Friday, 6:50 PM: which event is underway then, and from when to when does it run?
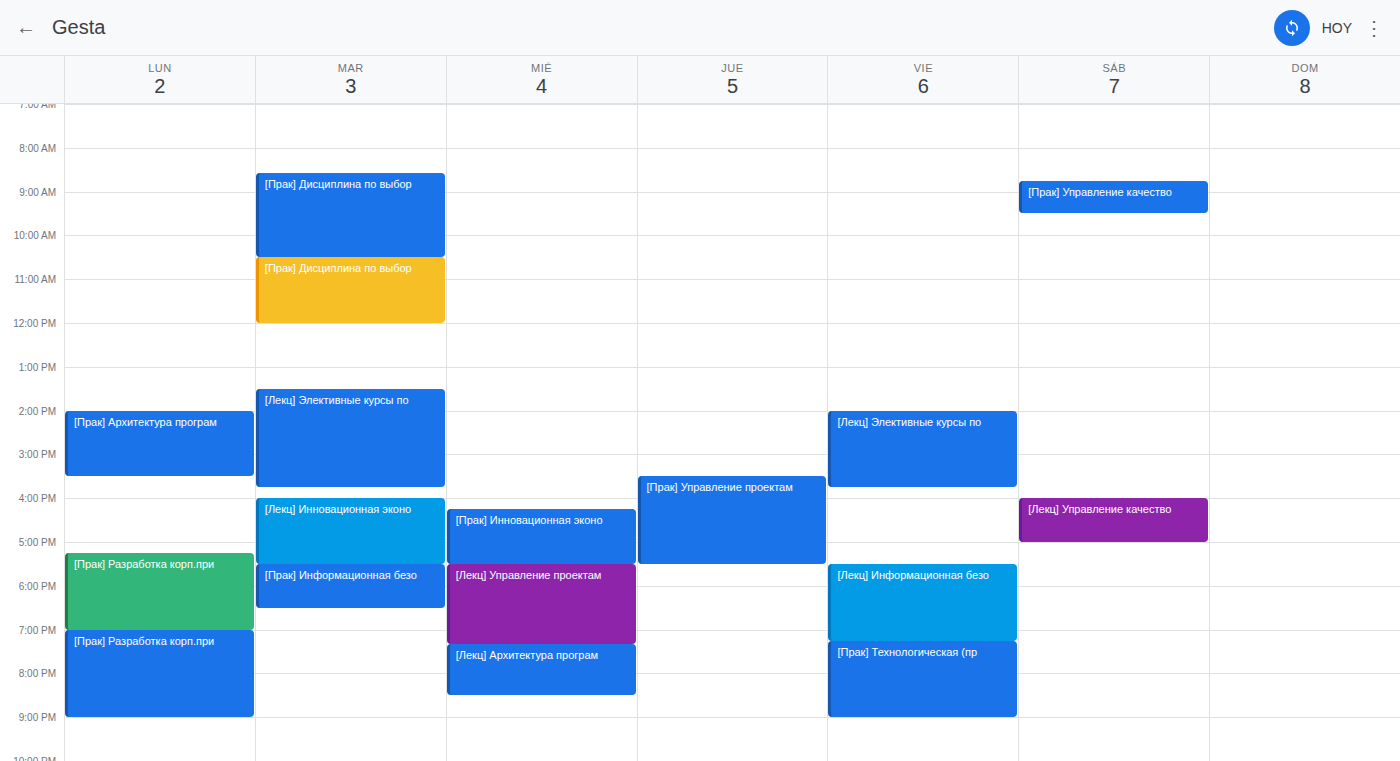
"[Лекц] Информационная безо", 5:30 PM to 7:15 PM